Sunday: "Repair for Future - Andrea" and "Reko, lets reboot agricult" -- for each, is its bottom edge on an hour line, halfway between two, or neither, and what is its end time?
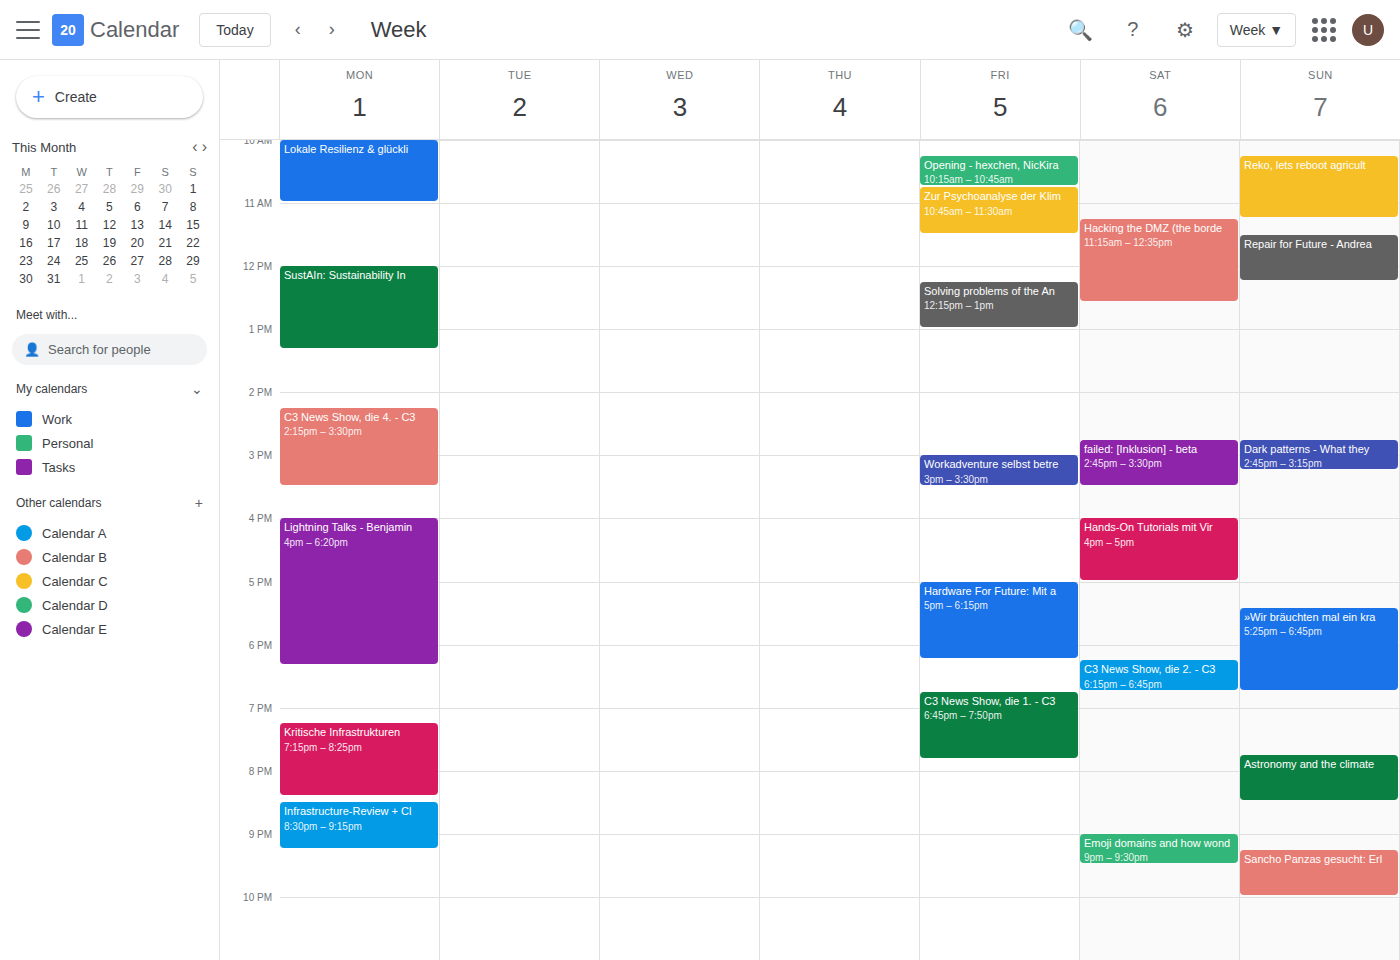
"Repair for Future - Andrea": 12:15 PM, neither: a quarter of the way from the 12 PM line to the 1 PM line. "Reko, lets reboot agricult": 11:15 AM, neither: a quarter of the way from the 11 AM line to the 12 PM line.